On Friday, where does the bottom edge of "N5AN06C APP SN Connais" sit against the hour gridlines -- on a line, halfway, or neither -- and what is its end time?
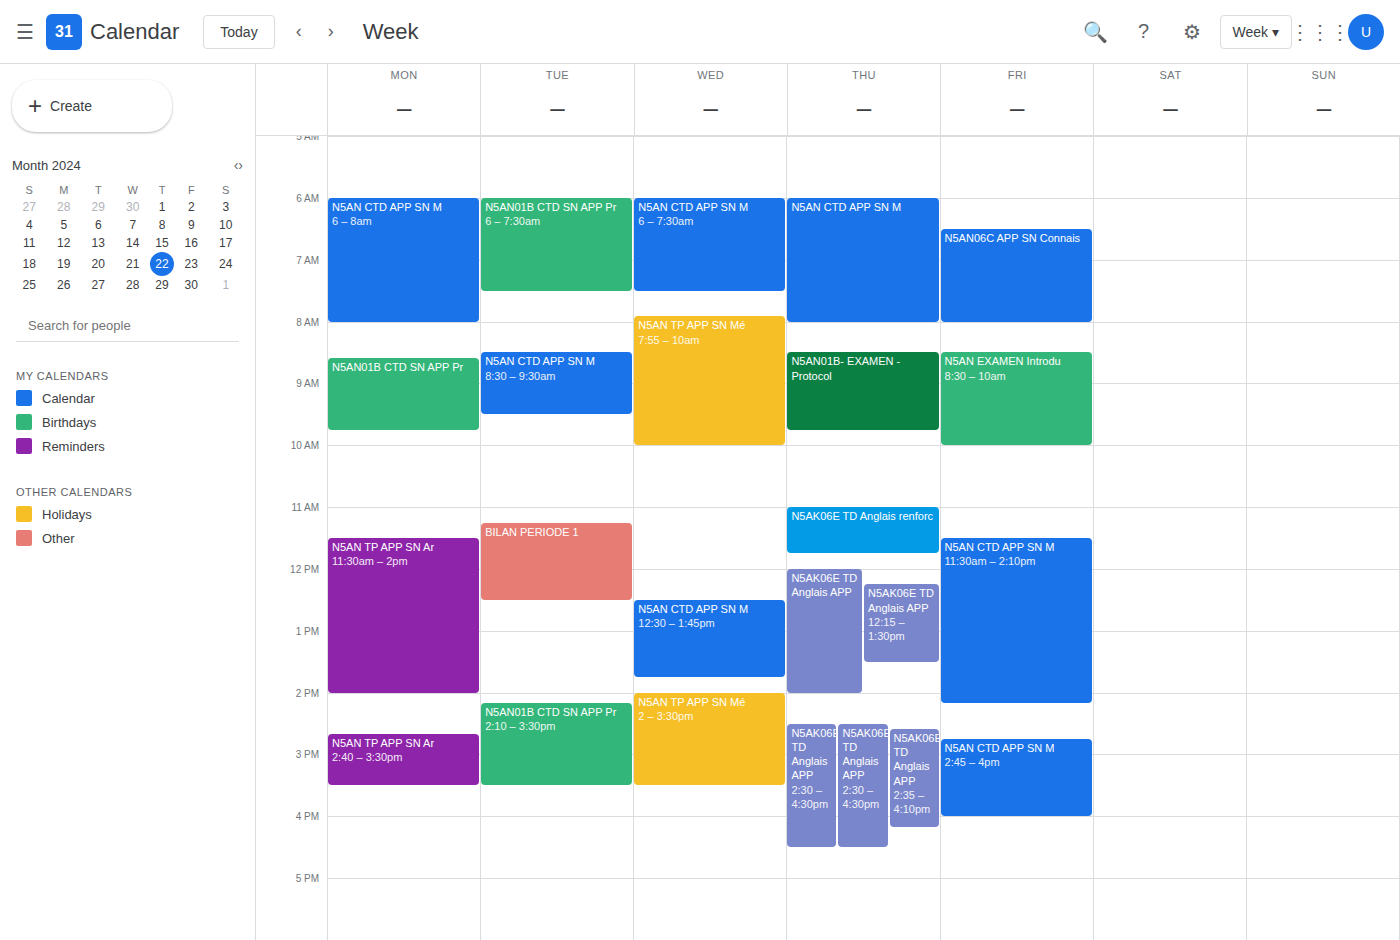
8:00 AM -- exactly on the 8 AM line.